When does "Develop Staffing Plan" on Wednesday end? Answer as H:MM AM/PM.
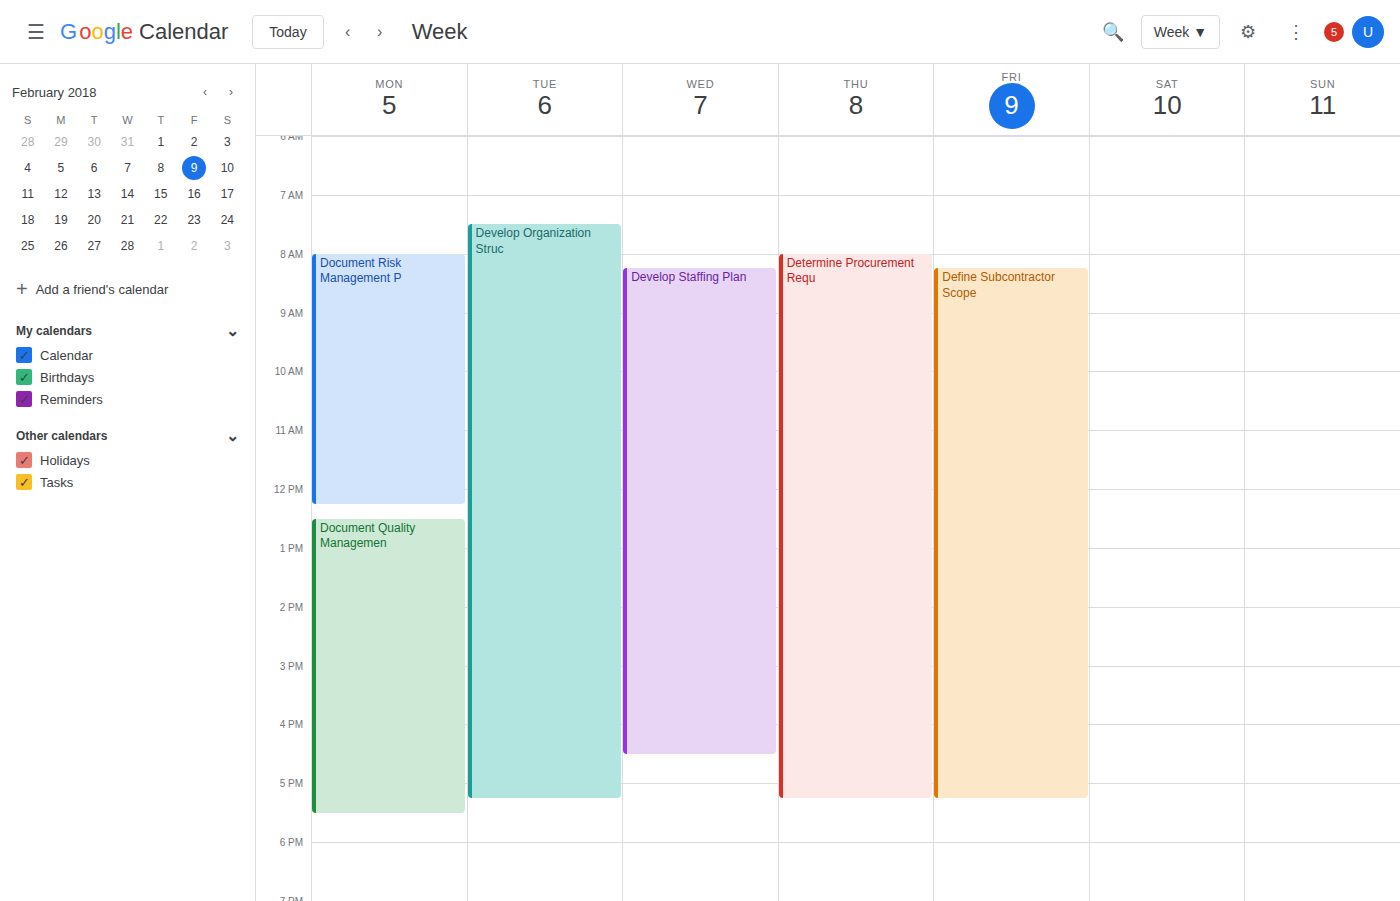
4:30 PM